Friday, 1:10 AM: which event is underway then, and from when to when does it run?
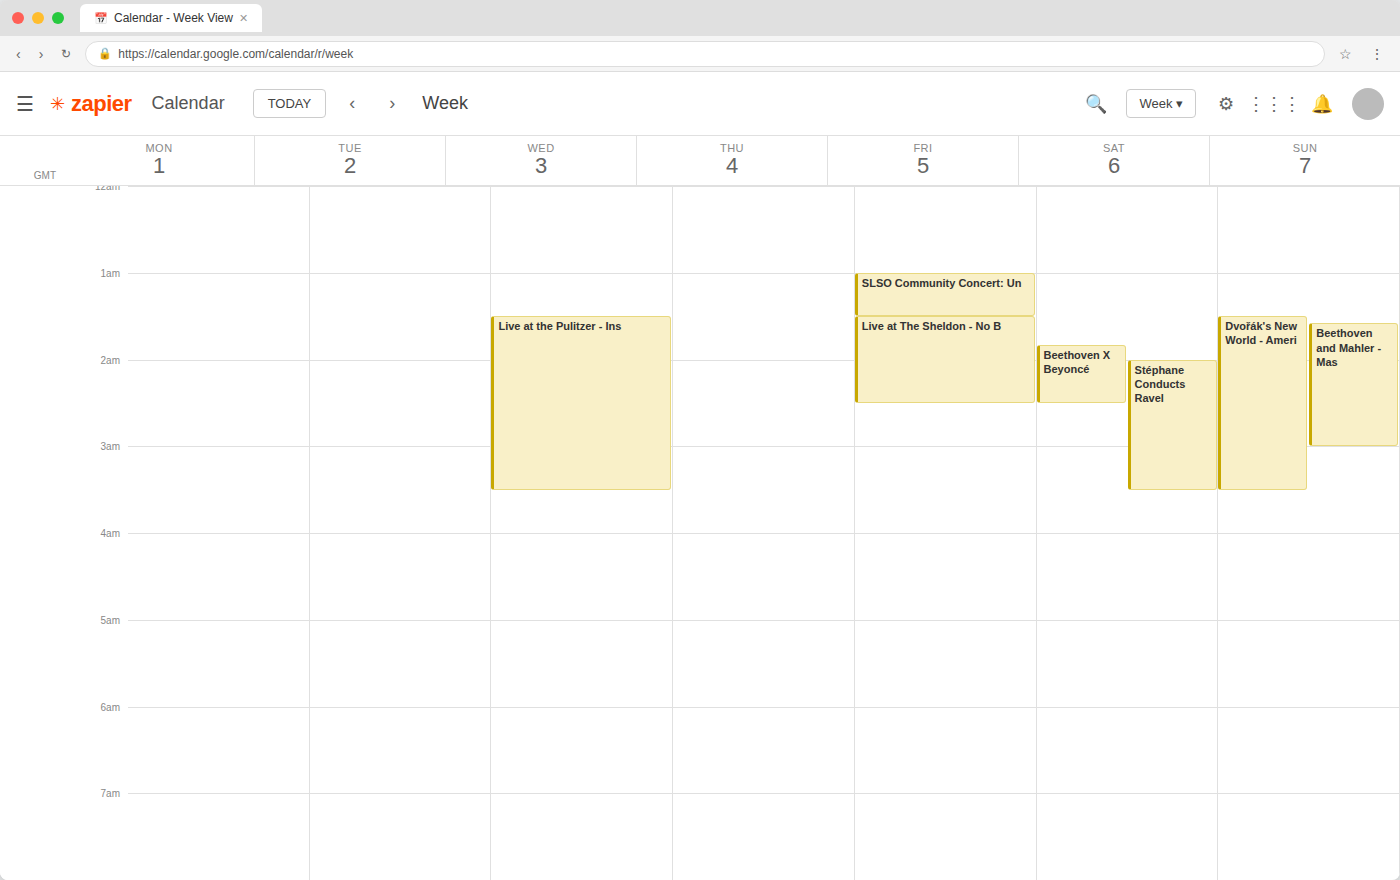
"SLSO Community Concert: Un", 1:00 AM to 1:30 AM